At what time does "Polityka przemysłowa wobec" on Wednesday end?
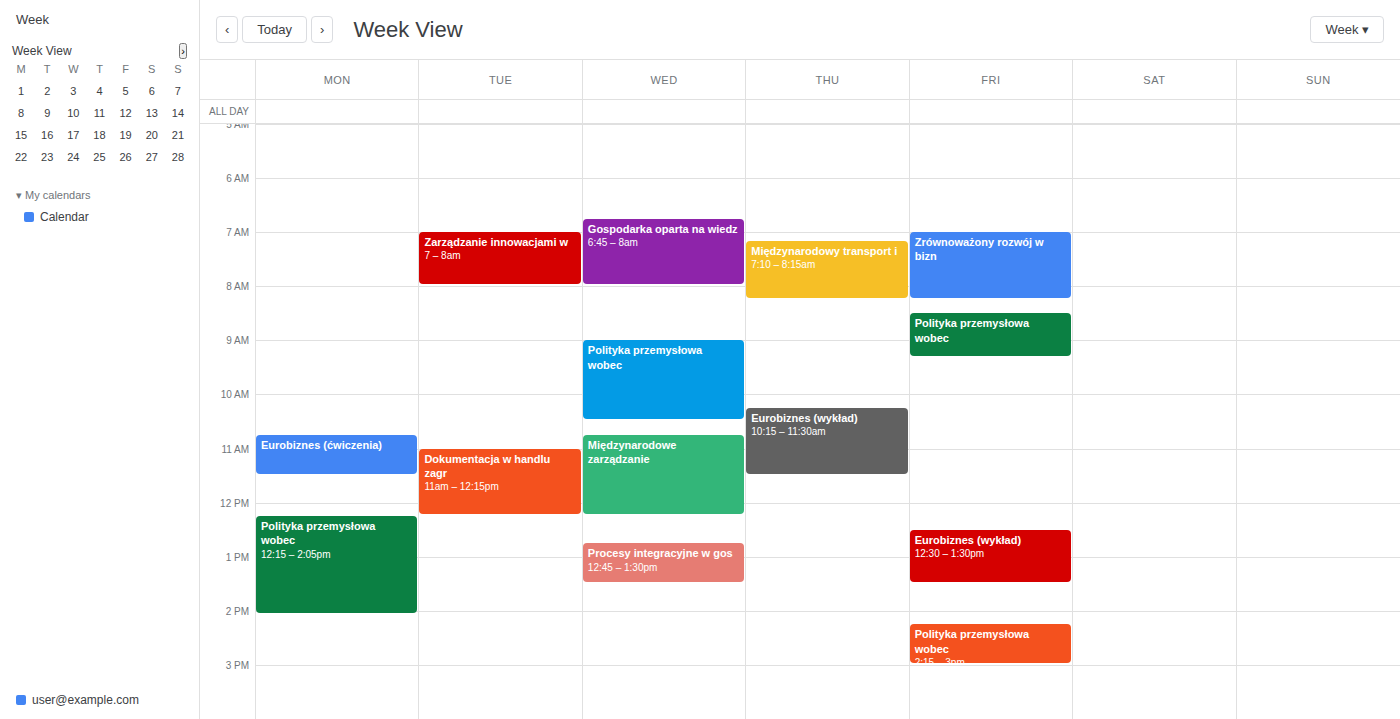
10:30 AM